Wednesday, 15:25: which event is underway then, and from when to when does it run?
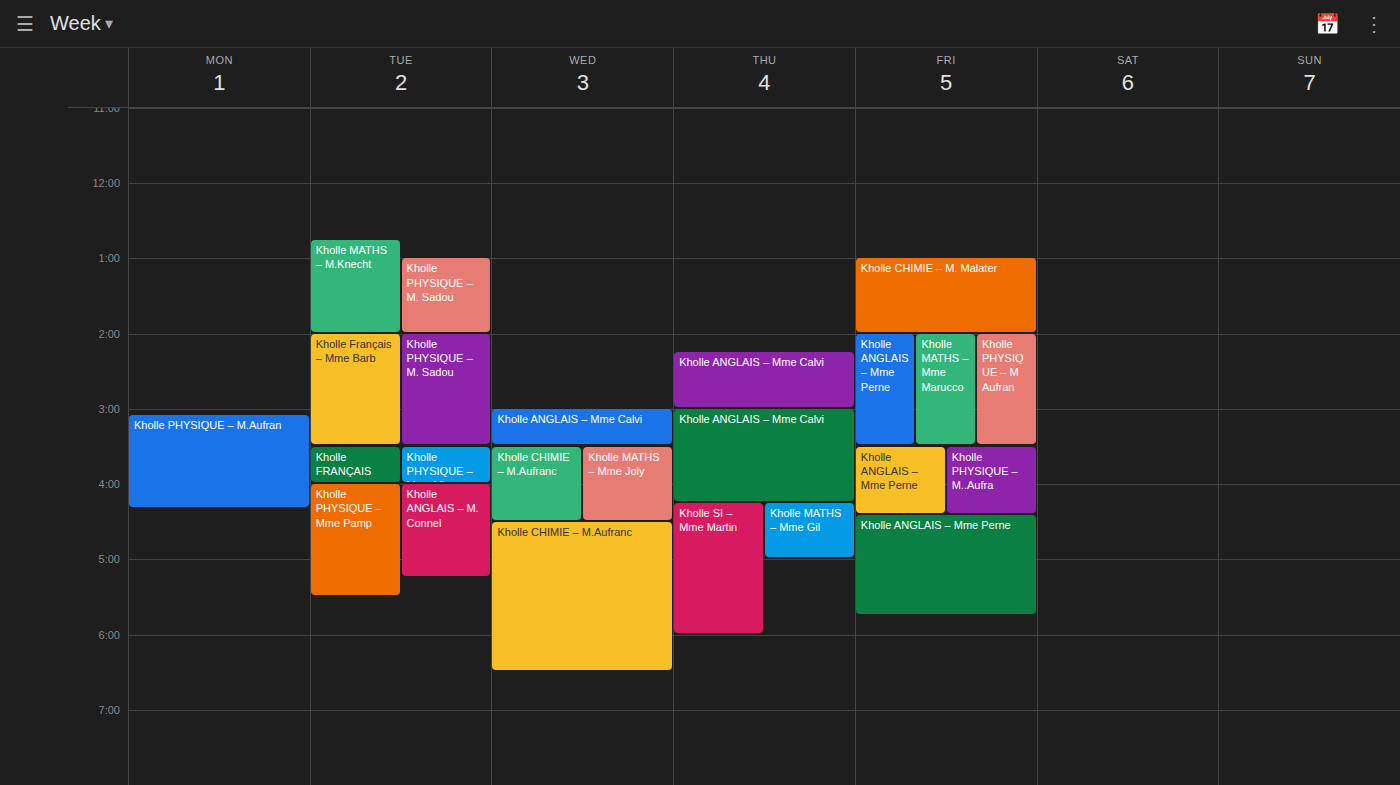
"Kholle ANGLAIS – Mme Calvi", 15:00 to 15:30